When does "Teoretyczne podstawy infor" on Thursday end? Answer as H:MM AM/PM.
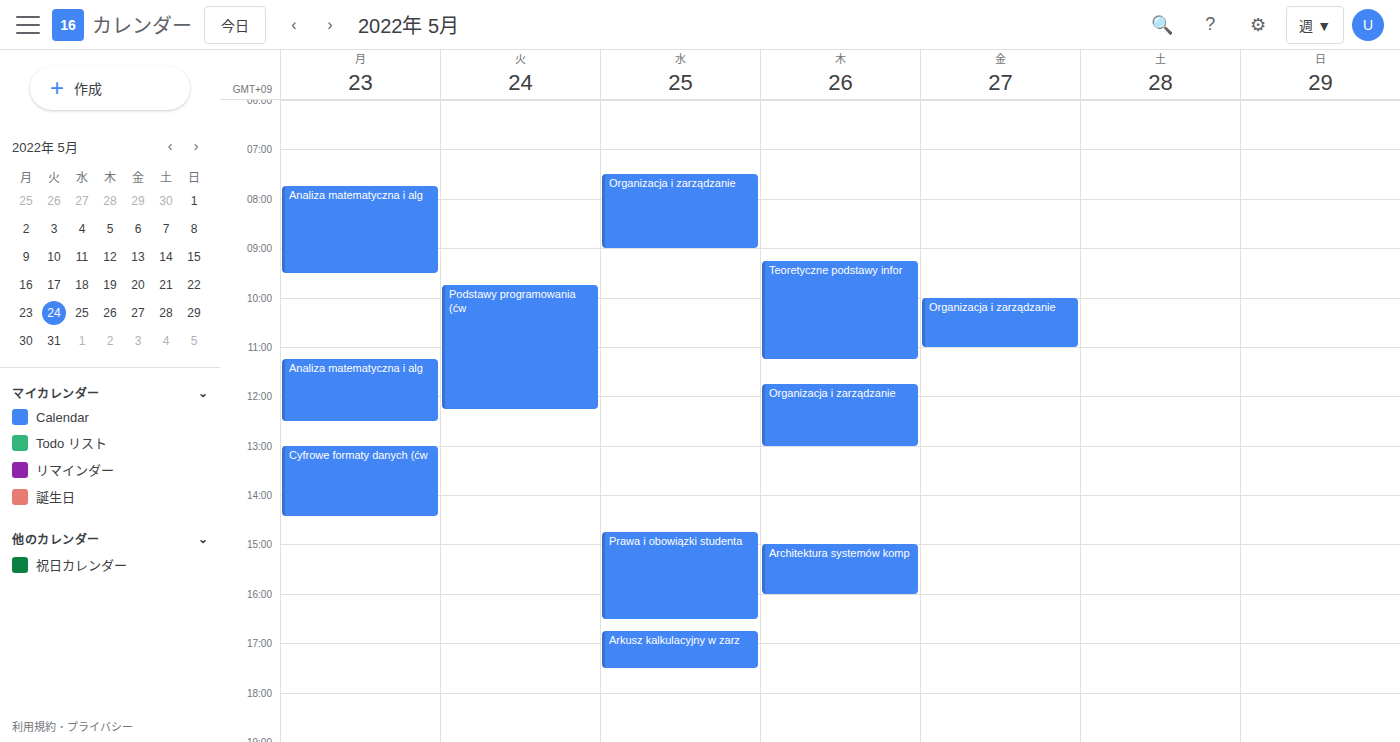
11:15 AM